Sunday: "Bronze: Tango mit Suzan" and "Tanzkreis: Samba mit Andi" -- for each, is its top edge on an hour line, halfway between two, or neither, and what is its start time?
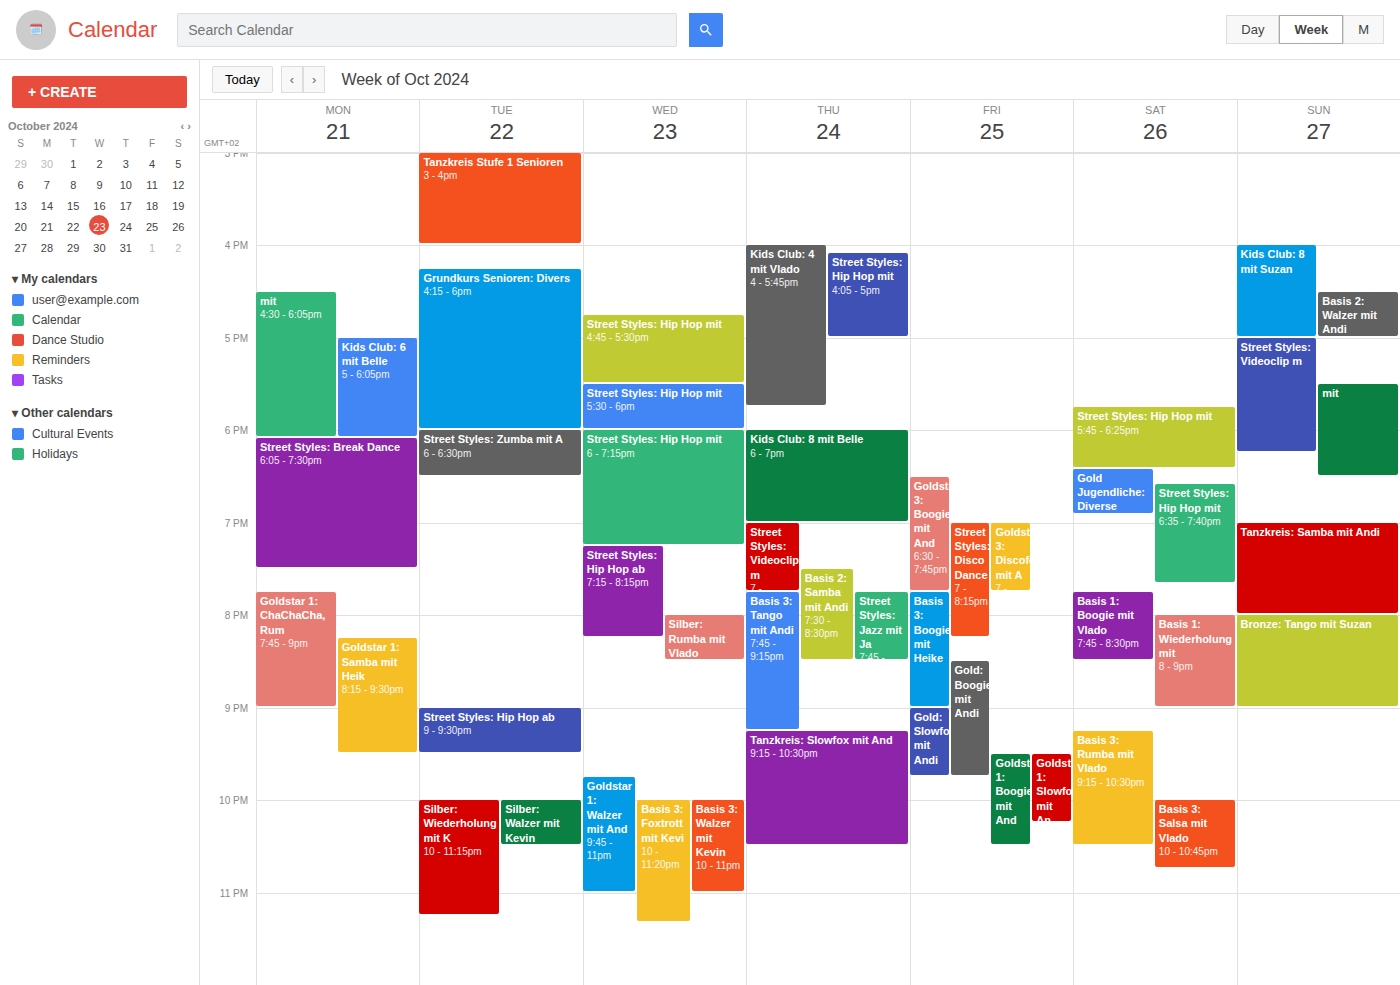
"Bronze: Tango mit Suzan": 20:00, exactly on the 20:00 line. "Tanzkreis: Samba mit Andi": 19:00, exactly on the 19:00 line.